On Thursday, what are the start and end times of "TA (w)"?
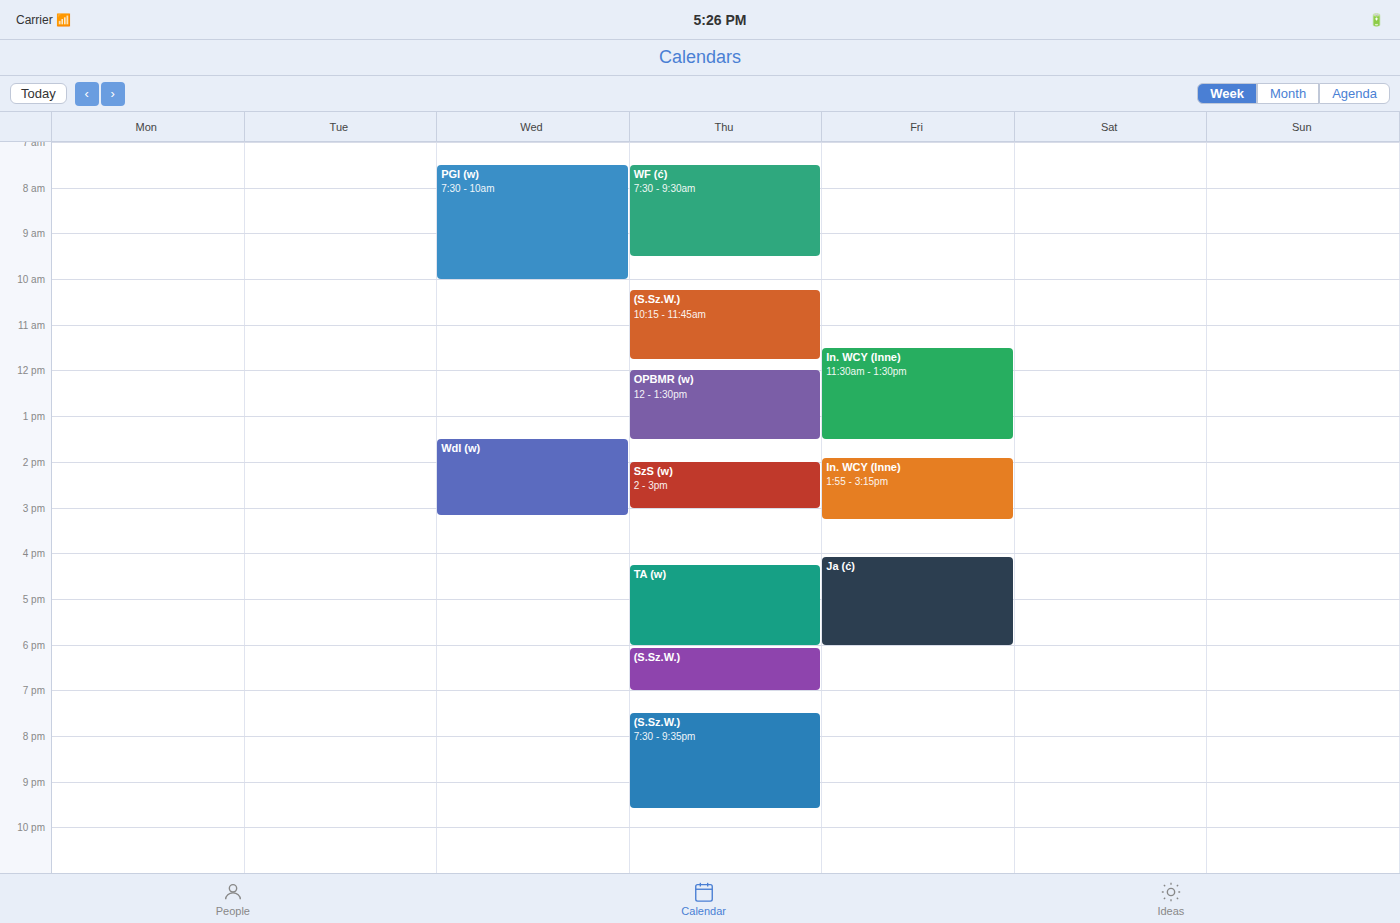
4:15 PM to 6:00 PM